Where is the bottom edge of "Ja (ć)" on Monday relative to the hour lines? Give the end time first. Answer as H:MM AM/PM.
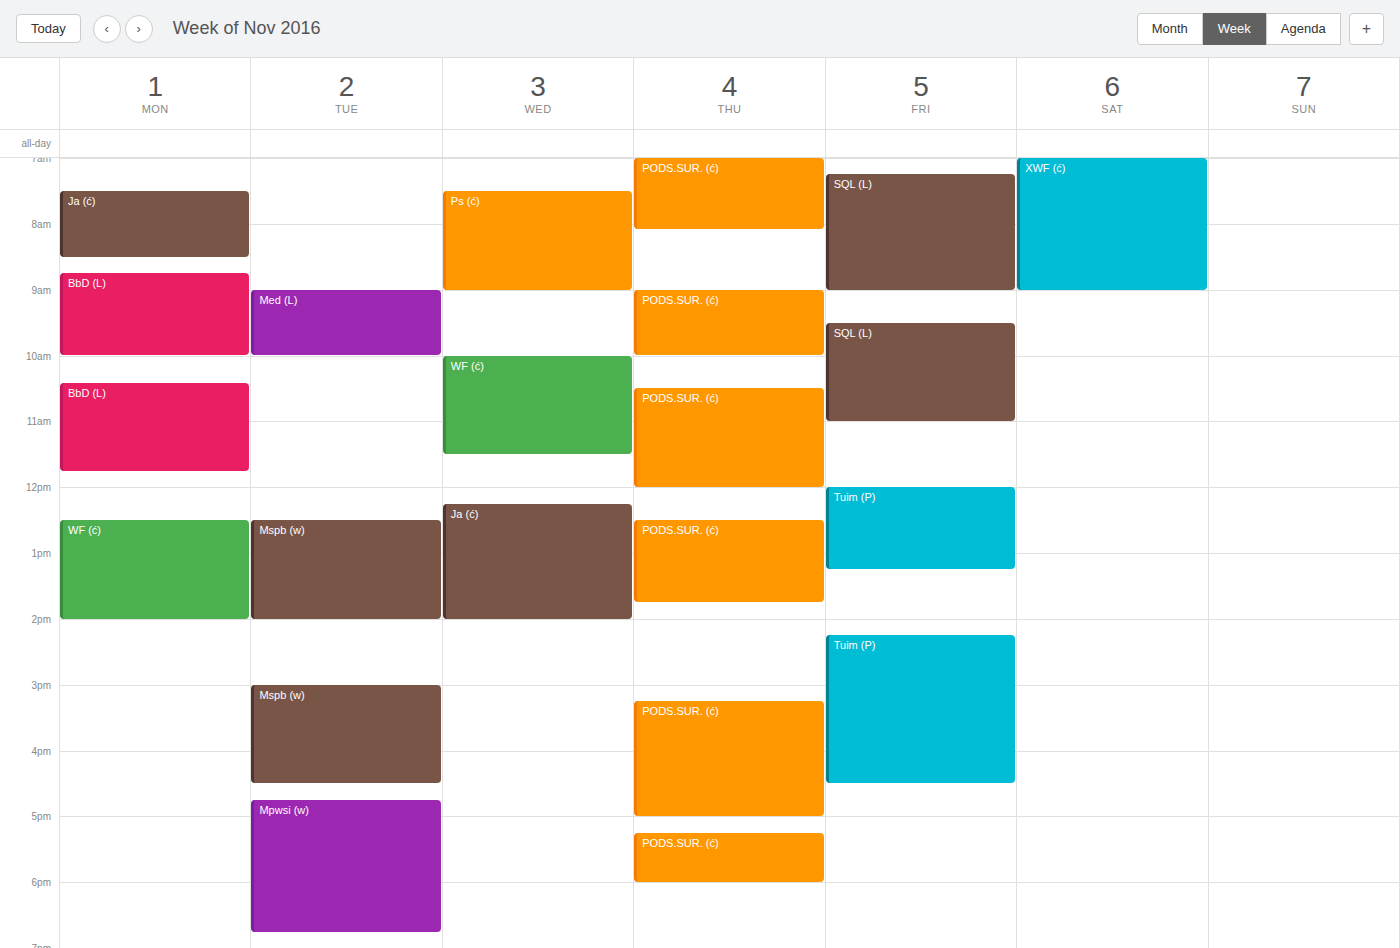
8:30 AM -- halfway between the 8 AM and 9 AM lines.